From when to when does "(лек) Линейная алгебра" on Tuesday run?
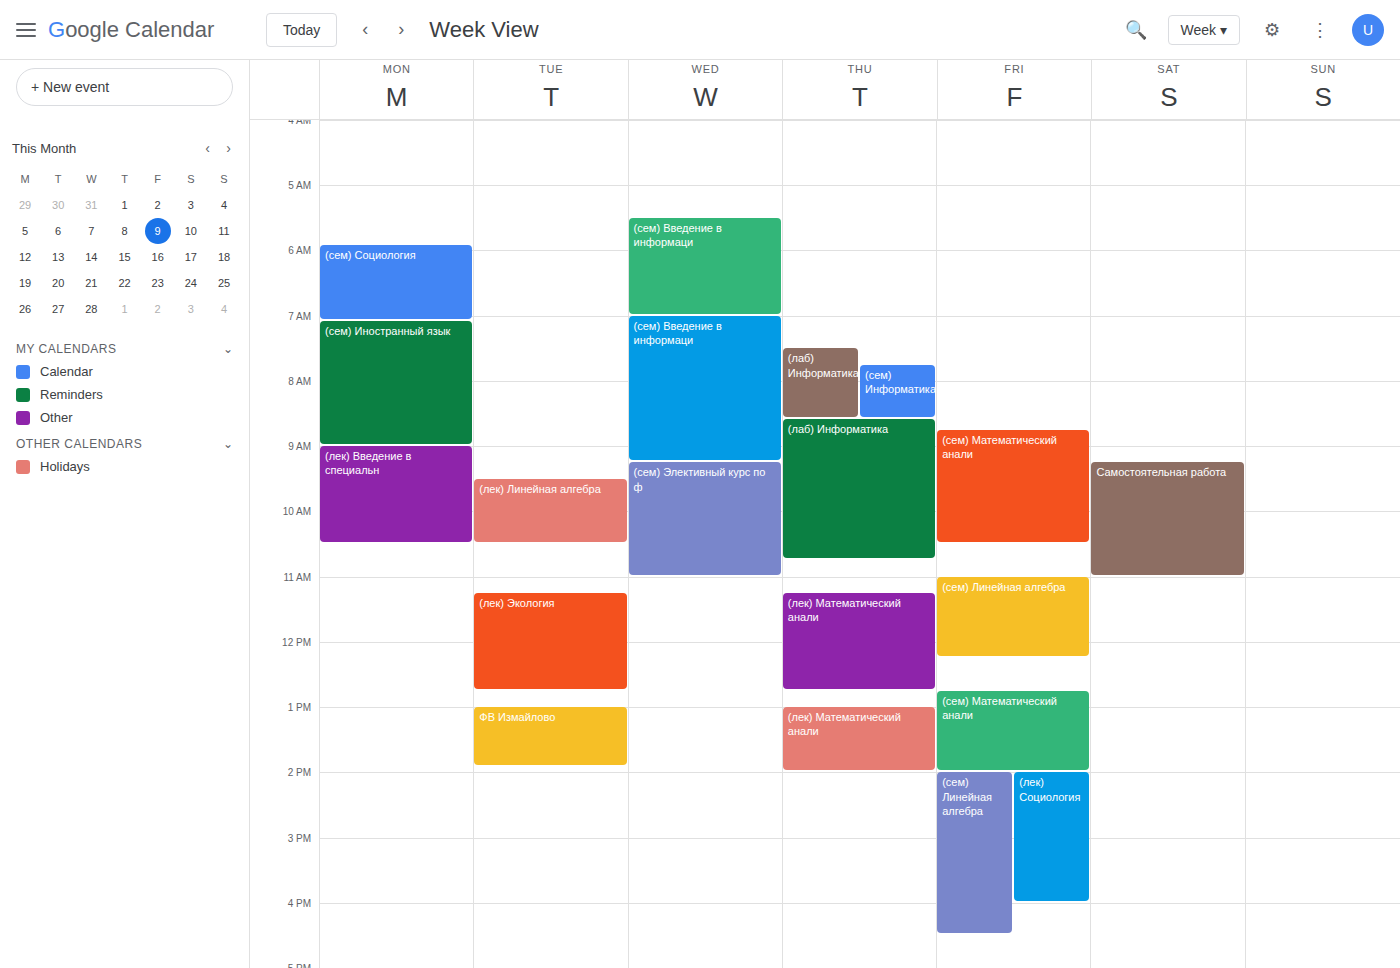
9:30 AM to 10:30 AM